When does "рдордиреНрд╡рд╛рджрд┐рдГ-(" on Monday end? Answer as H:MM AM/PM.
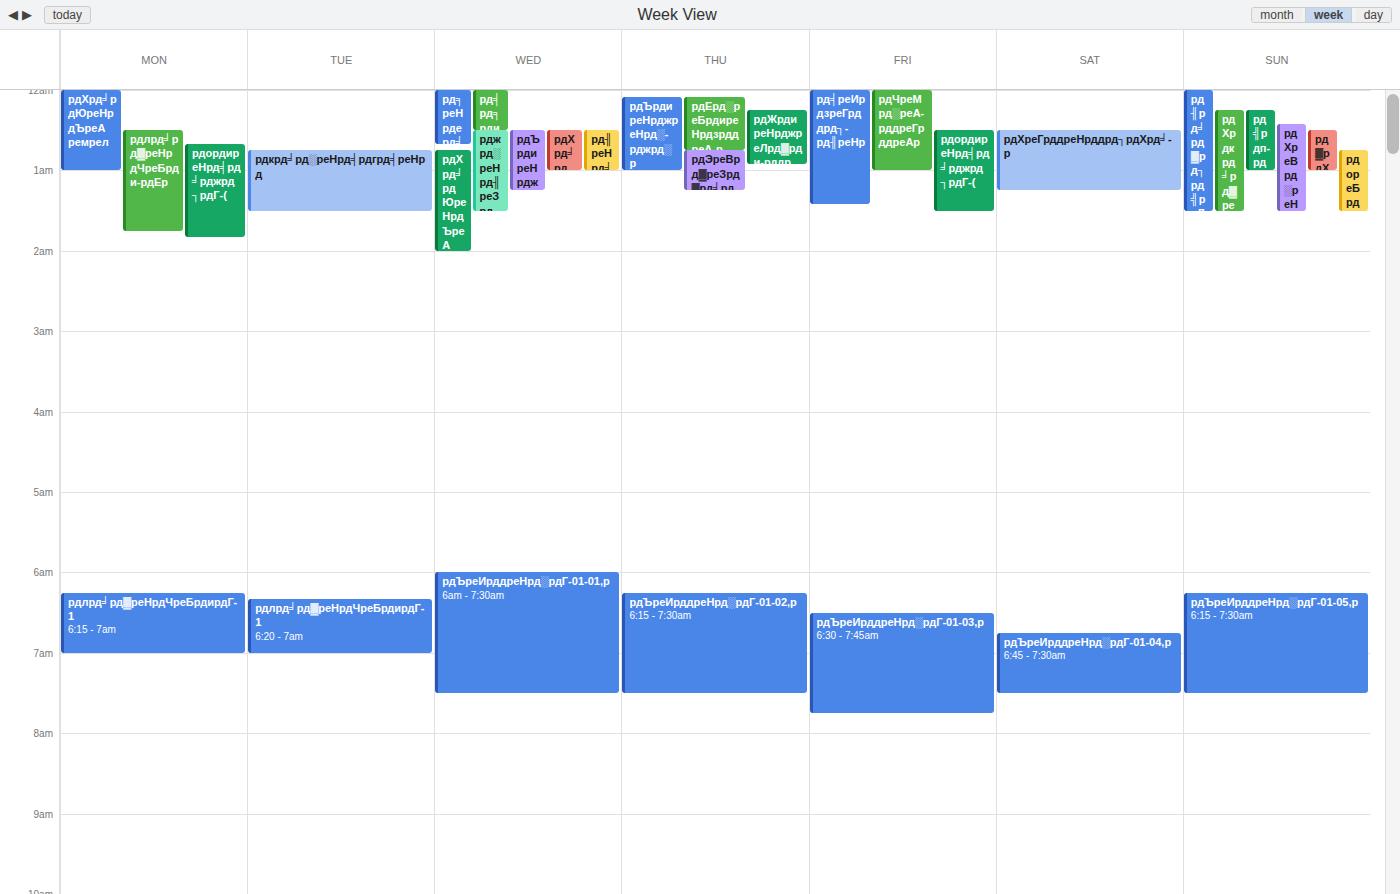
1:50 AM